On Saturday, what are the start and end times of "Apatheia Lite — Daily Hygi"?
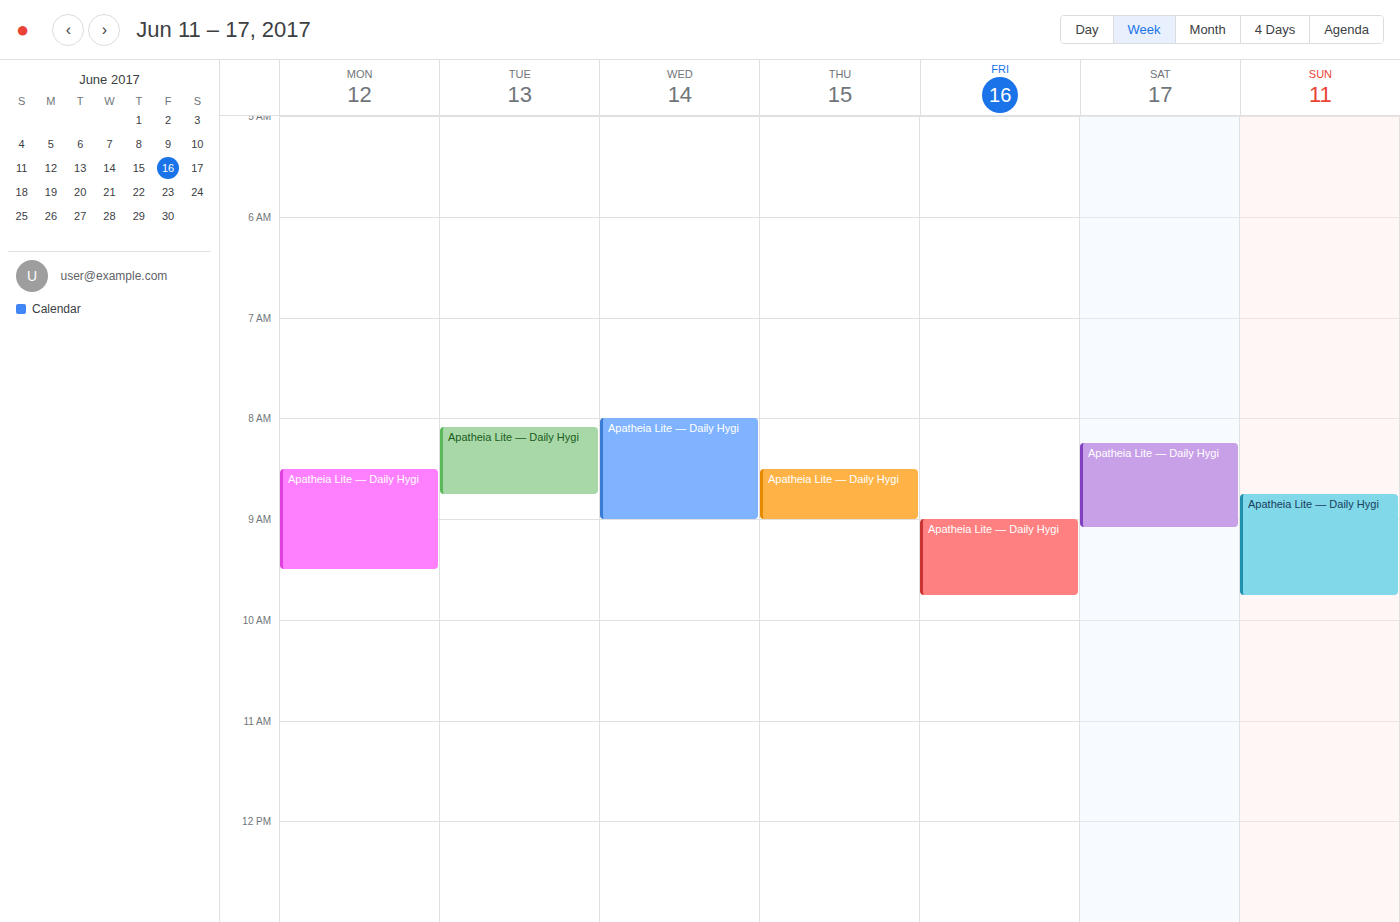
08:15 to 09:05